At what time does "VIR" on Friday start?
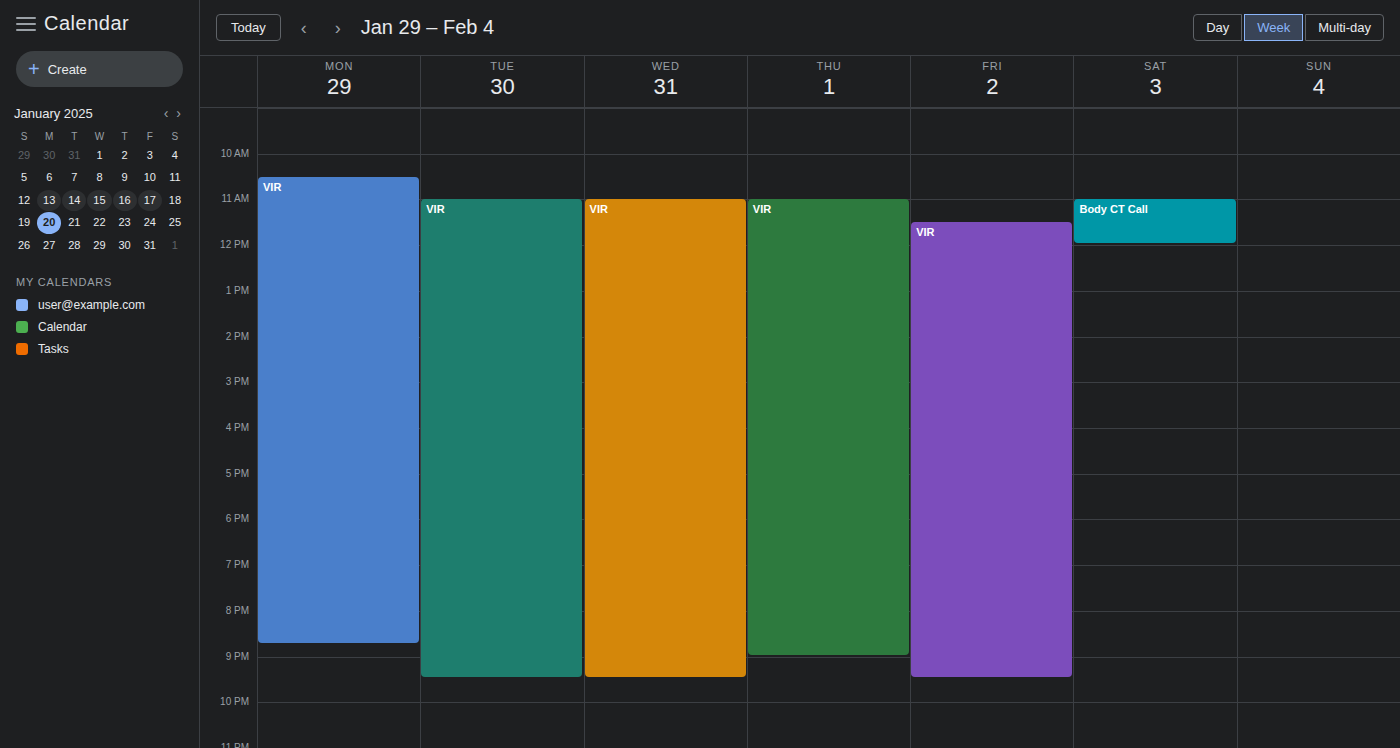
11:30 AM